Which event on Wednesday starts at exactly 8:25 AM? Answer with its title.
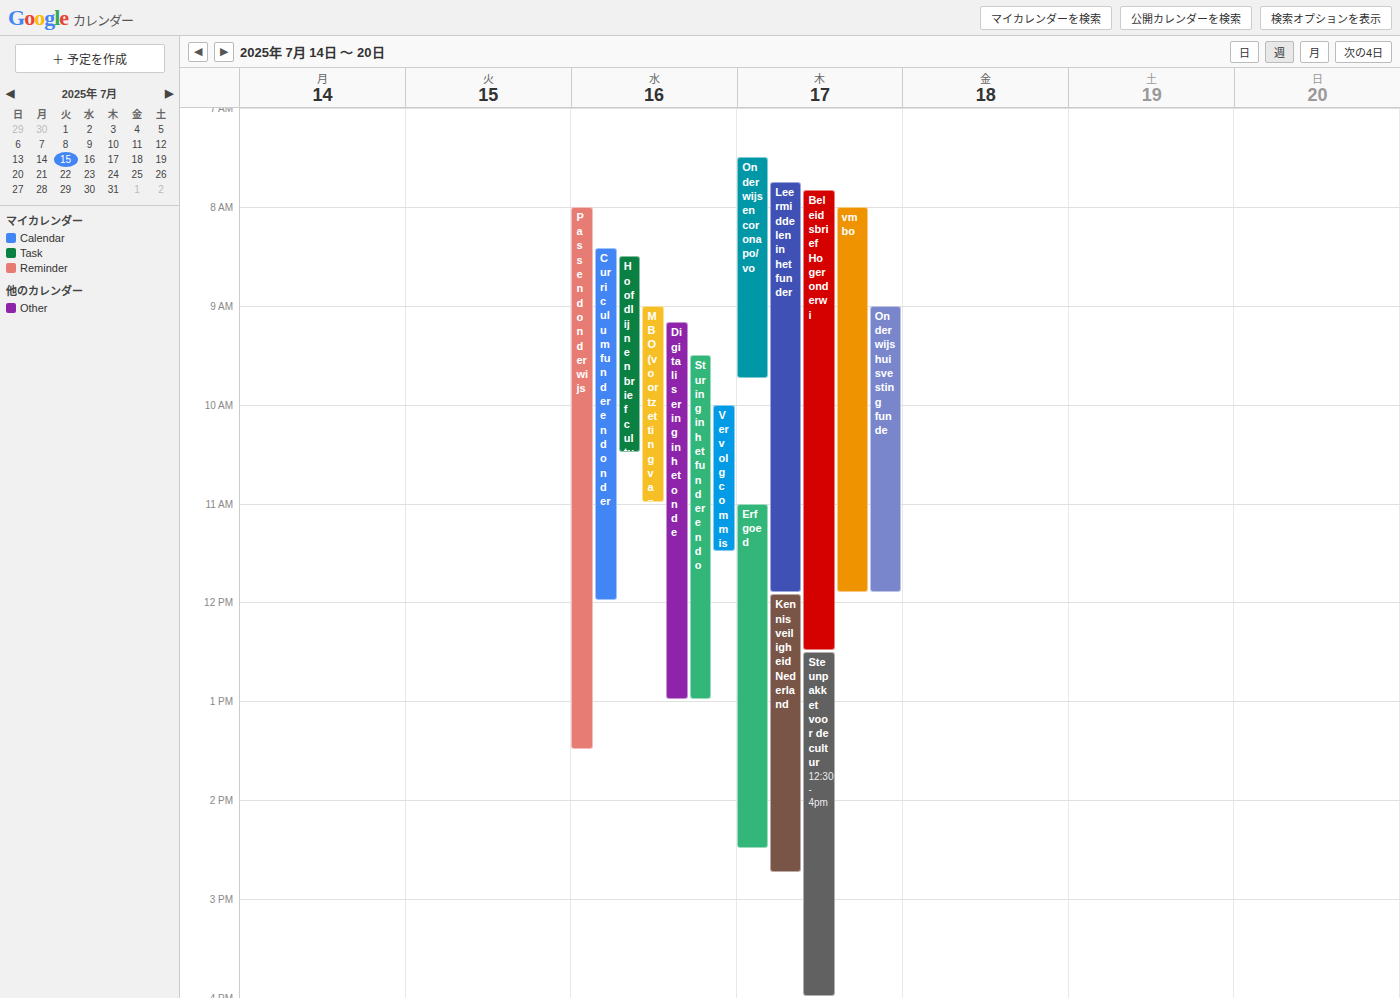
"Curriculum funderend onder"